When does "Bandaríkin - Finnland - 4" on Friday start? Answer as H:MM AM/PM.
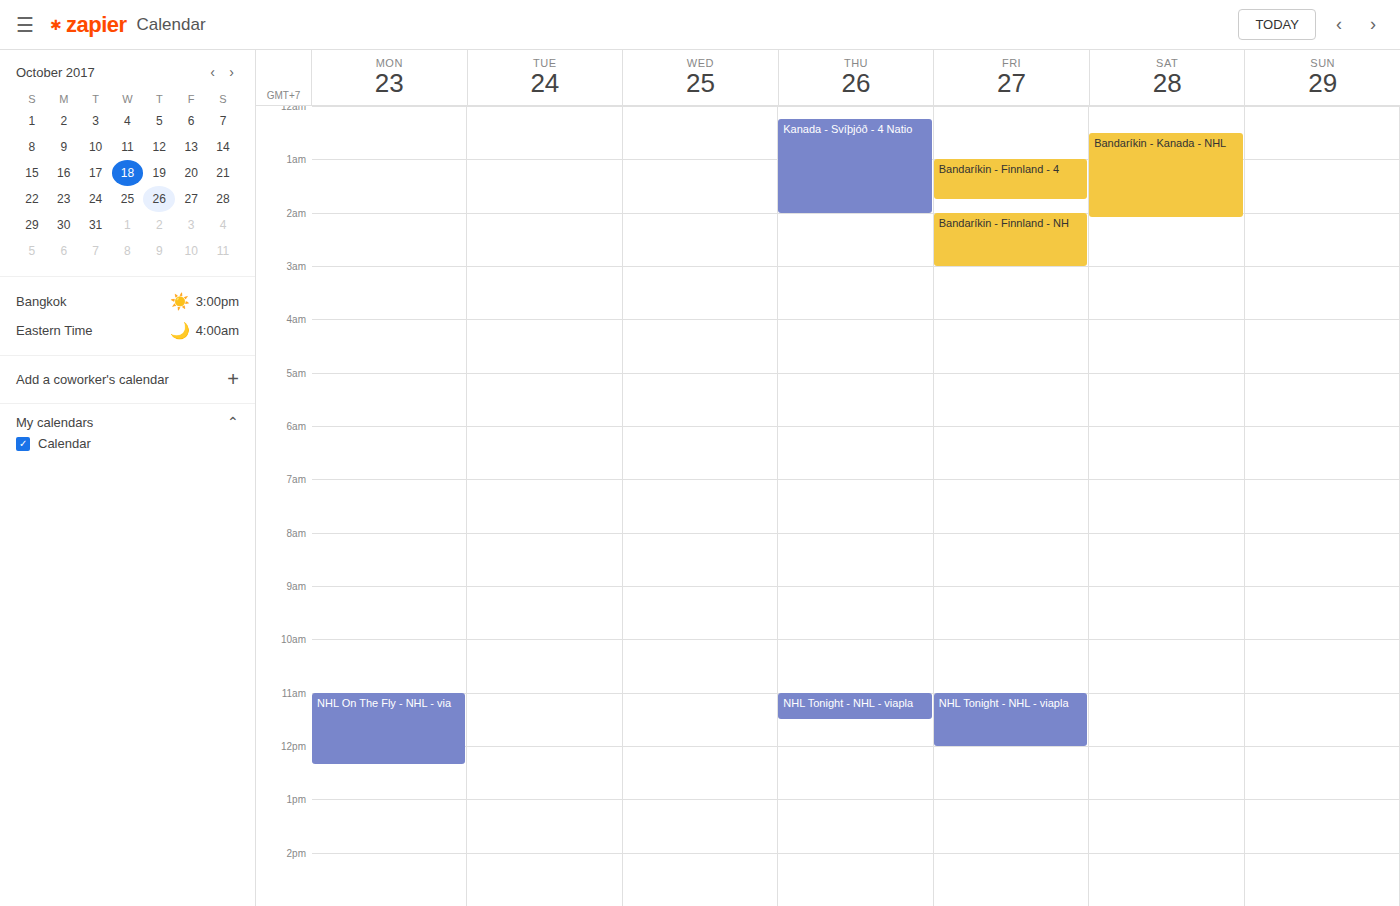
1:00 AM